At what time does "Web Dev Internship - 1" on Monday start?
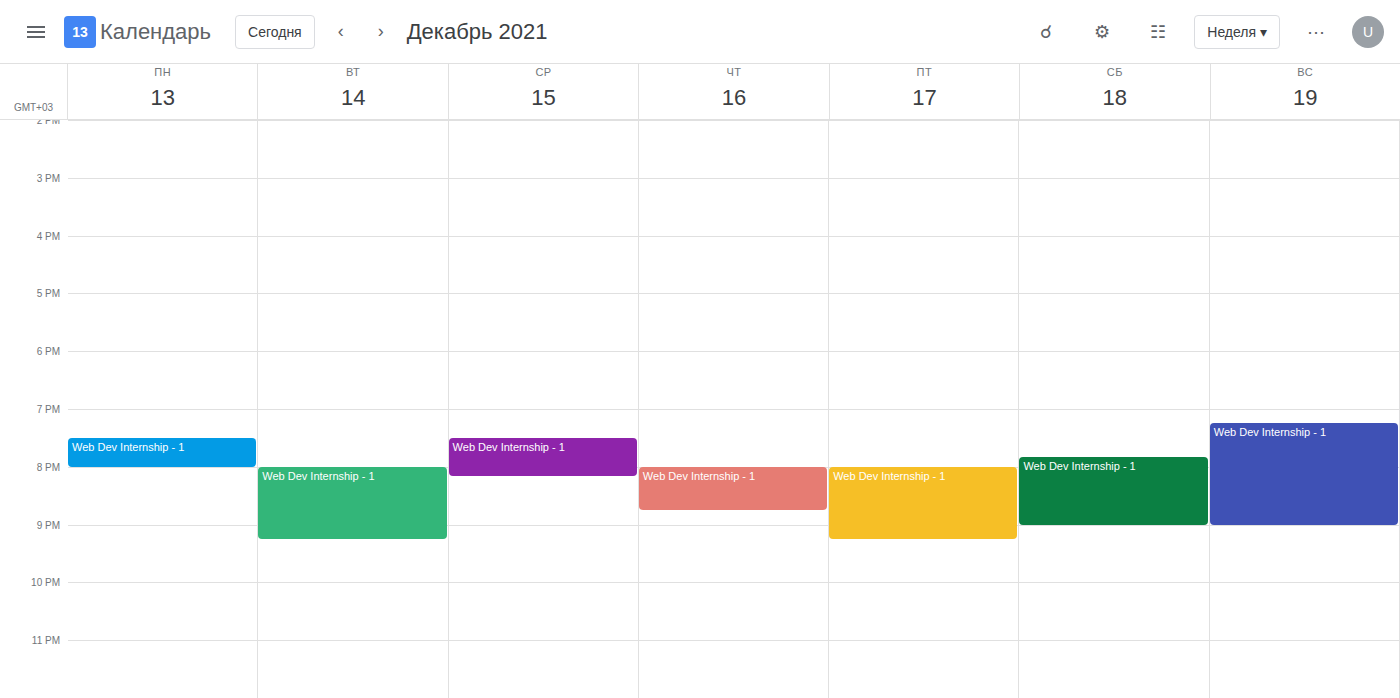
7:30 PM